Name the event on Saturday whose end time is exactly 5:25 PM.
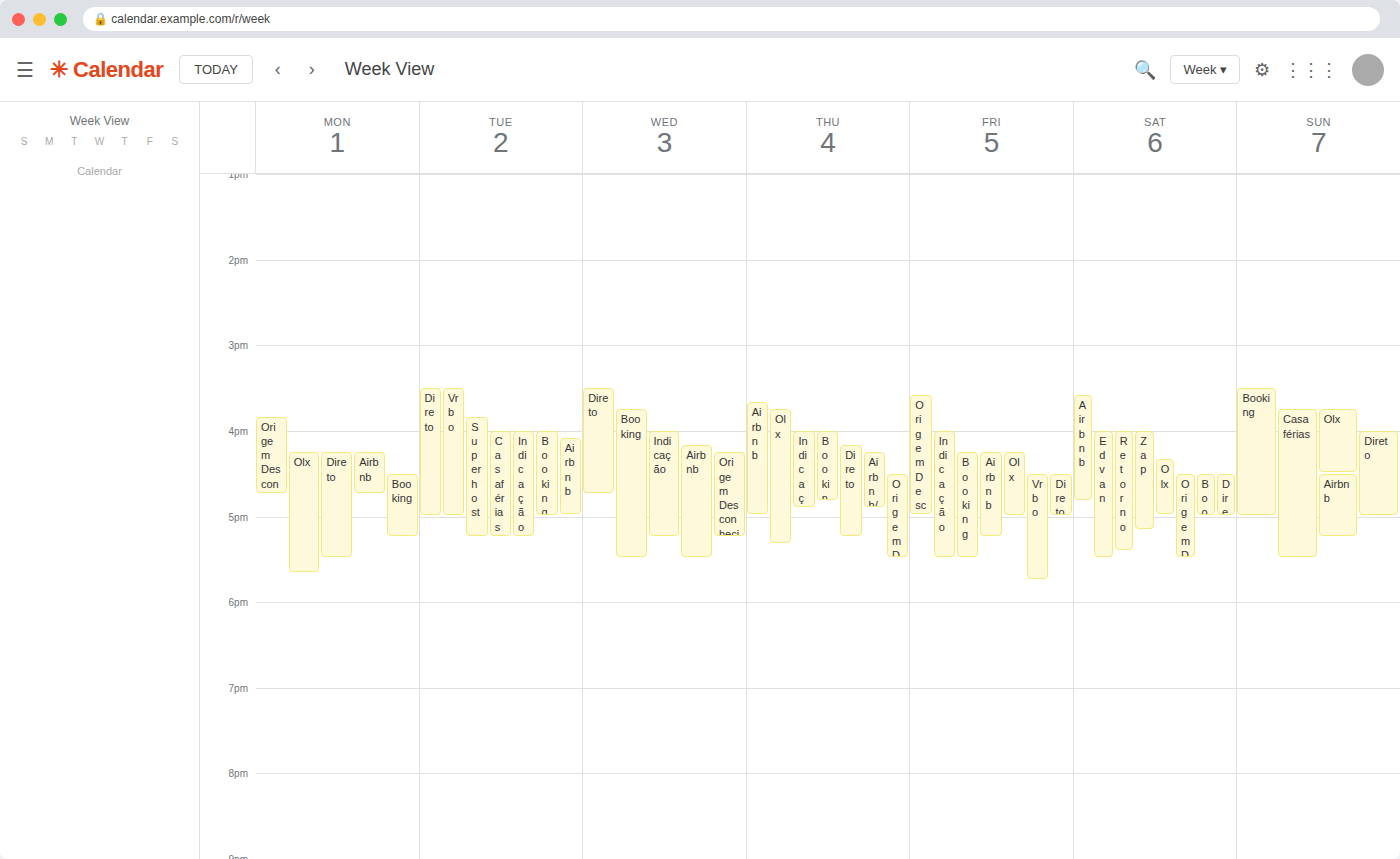
"Retorno"